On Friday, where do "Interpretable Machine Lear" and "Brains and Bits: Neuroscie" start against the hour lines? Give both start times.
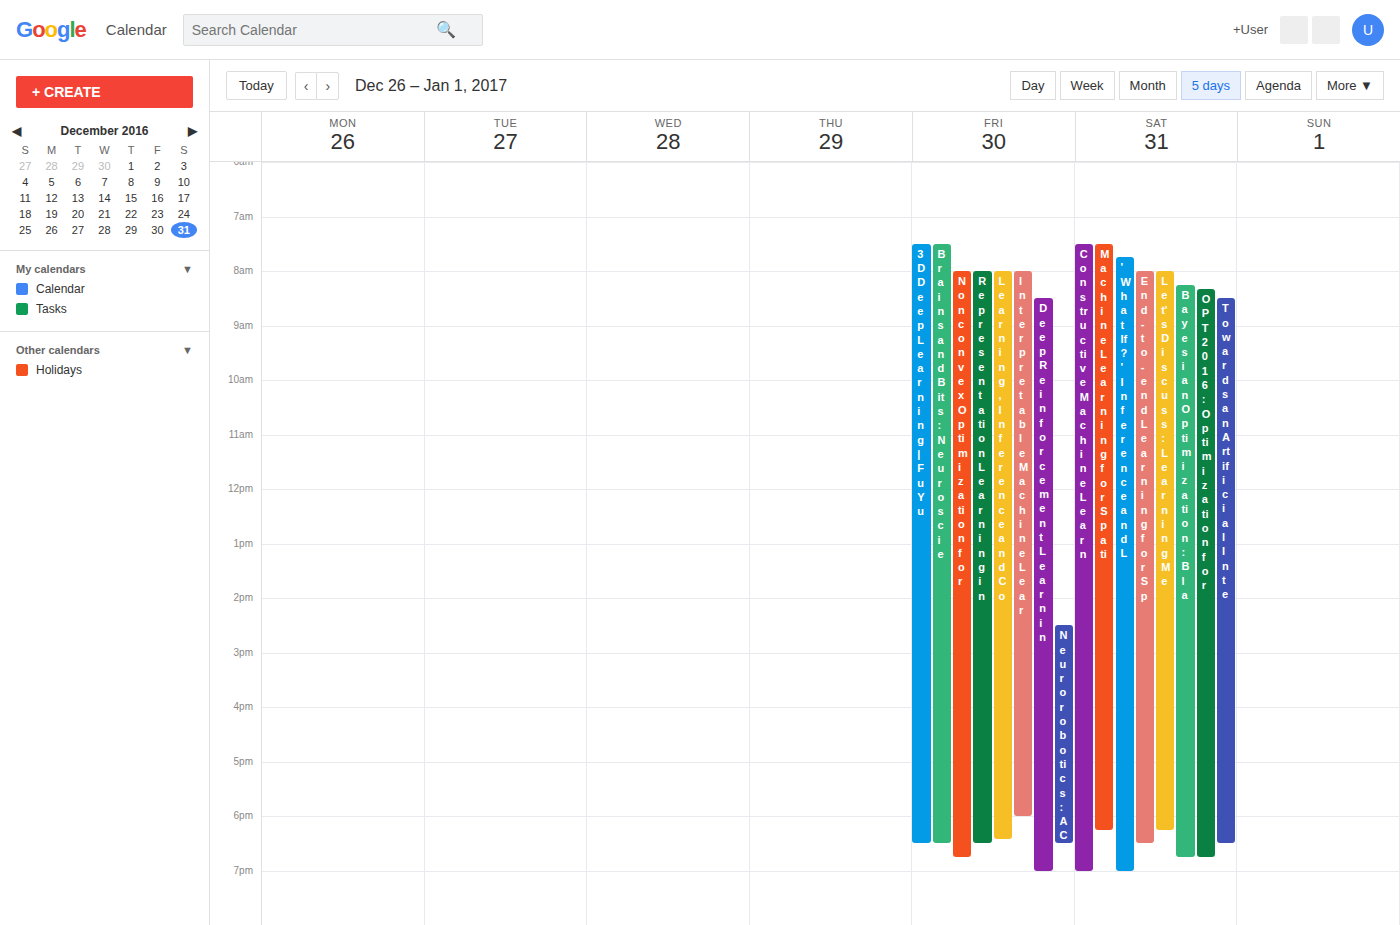
"Interpretable Machine Lear": 8:00 AM, exactly on the 8 AM line. "Brains and Bits: Neuroscie": 7:30 AM, halfway between the 7 AM and 8 AM lines.